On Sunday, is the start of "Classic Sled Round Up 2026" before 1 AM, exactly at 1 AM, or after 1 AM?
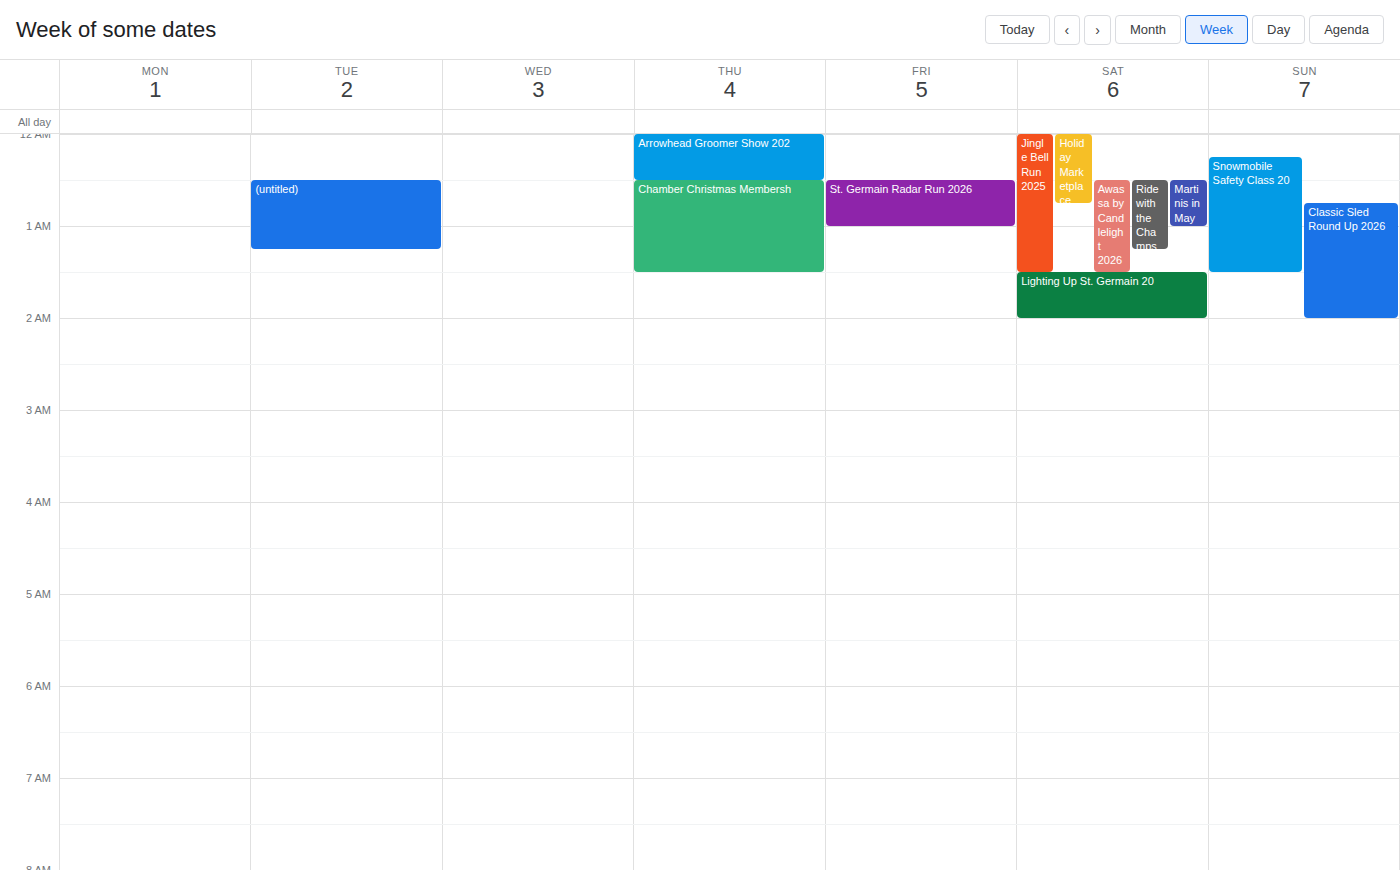
12:45 AM -- before 1 AM, 15 minutes above the 1 AM line.